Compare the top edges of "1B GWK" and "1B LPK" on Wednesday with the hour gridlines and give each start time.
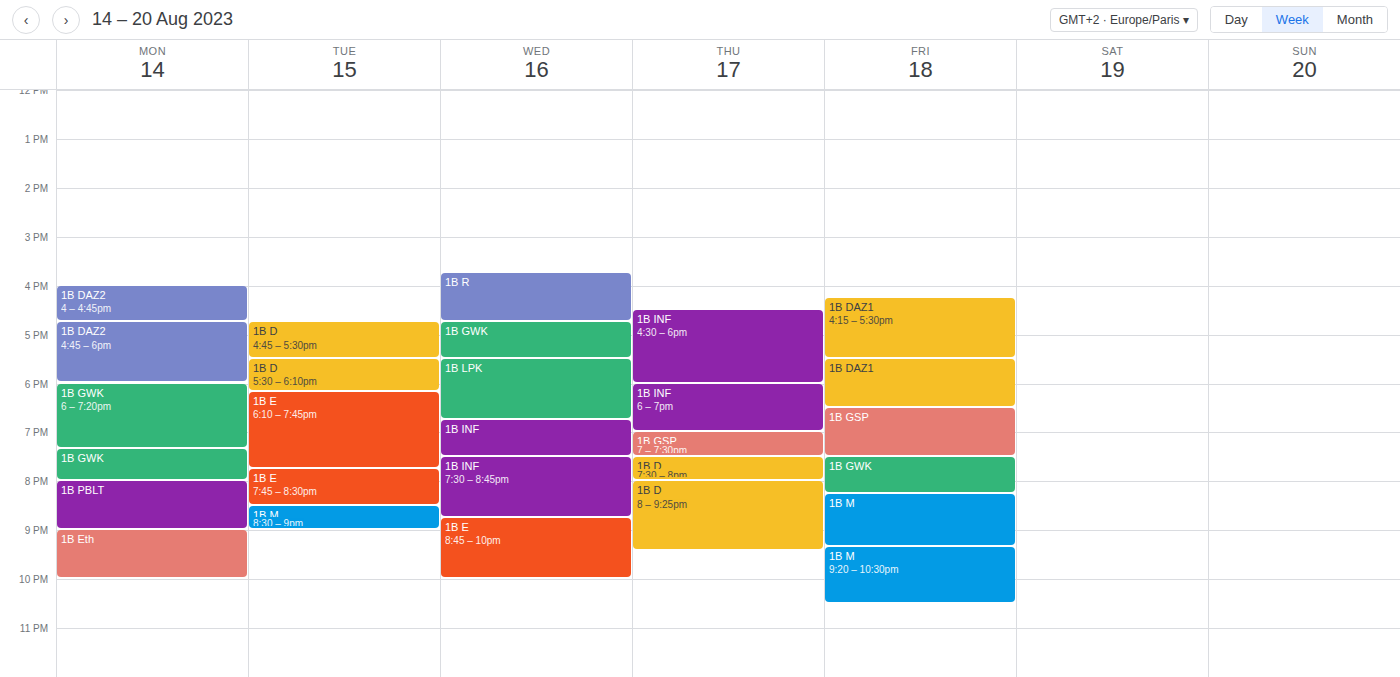
"1B GWK": 4:45 PM, neither: three quarters of the way from the 4 PM line to the 5 PM line. "1B LPK": 5:30 PM, halfway between the 5 PM and 6 PM lines.